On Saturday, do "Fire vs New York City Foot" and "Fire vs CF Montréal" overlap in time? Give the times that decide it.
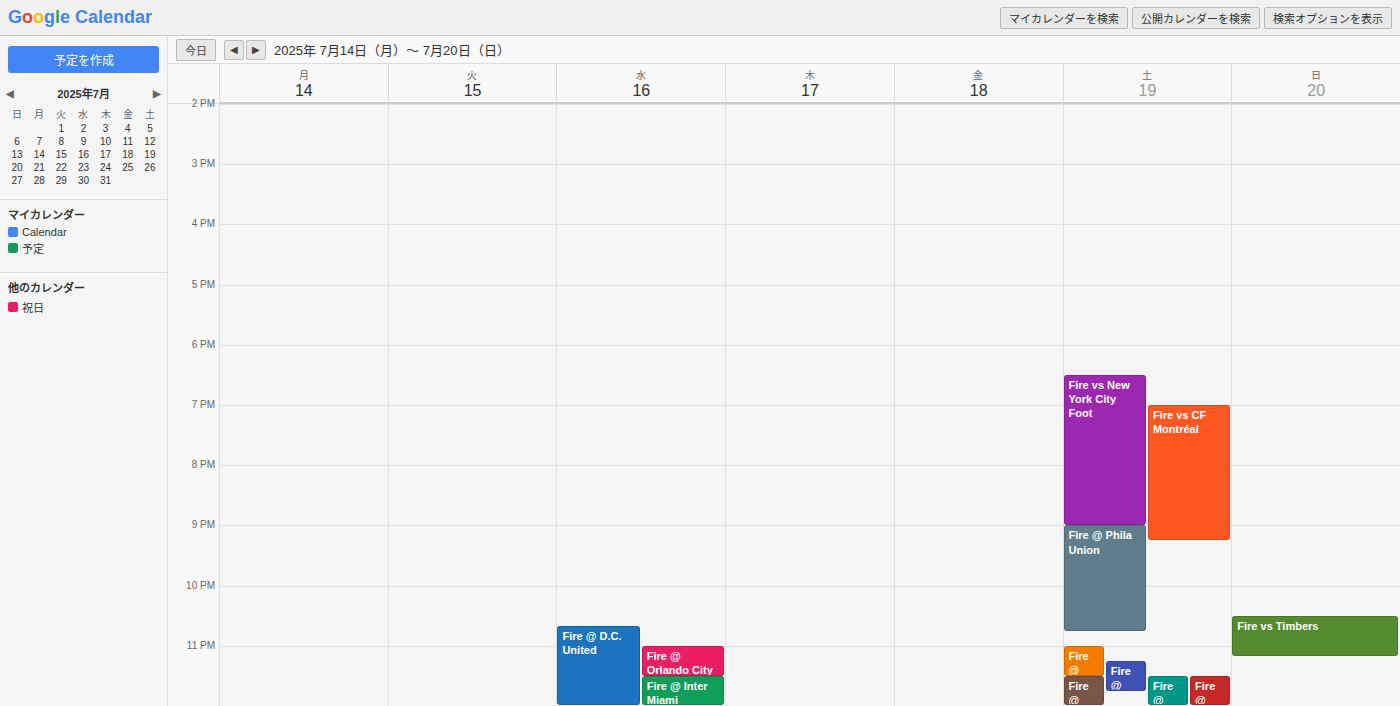
"Fire vs CF Montréal" starts at 7:00 PM, before "Fire vs New York City Foot" ends at 9:00 PM -- they overlap.